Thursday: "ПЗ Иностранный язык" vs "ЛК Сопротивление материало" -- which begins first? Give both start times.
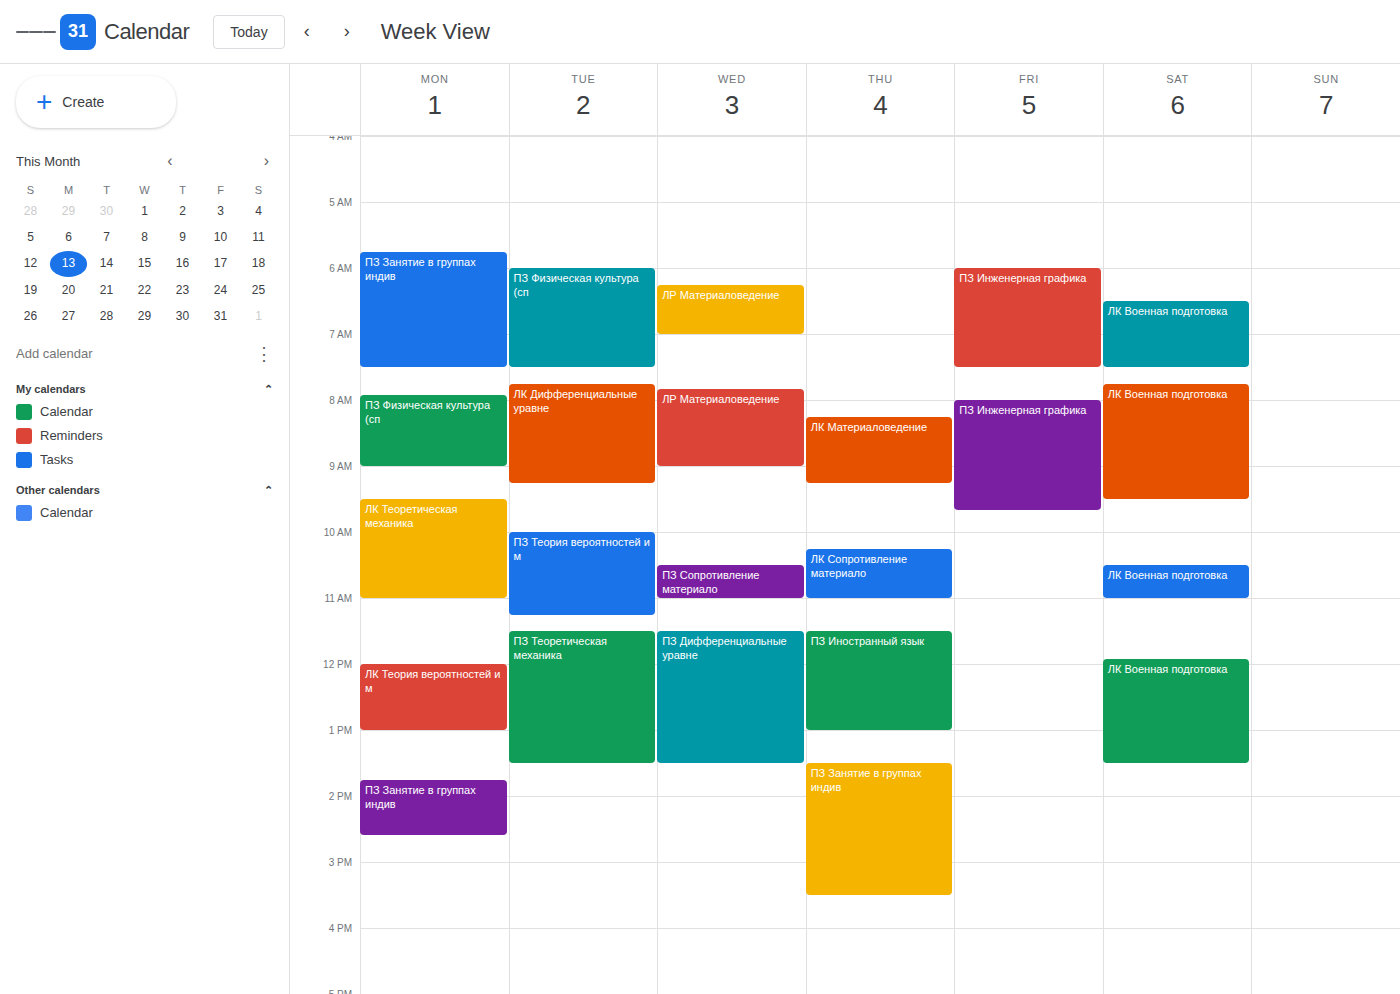
"ЛК Сопротивление материало" 10:15 AM; "ПЗ Иностранный язык" 11:30 AM.